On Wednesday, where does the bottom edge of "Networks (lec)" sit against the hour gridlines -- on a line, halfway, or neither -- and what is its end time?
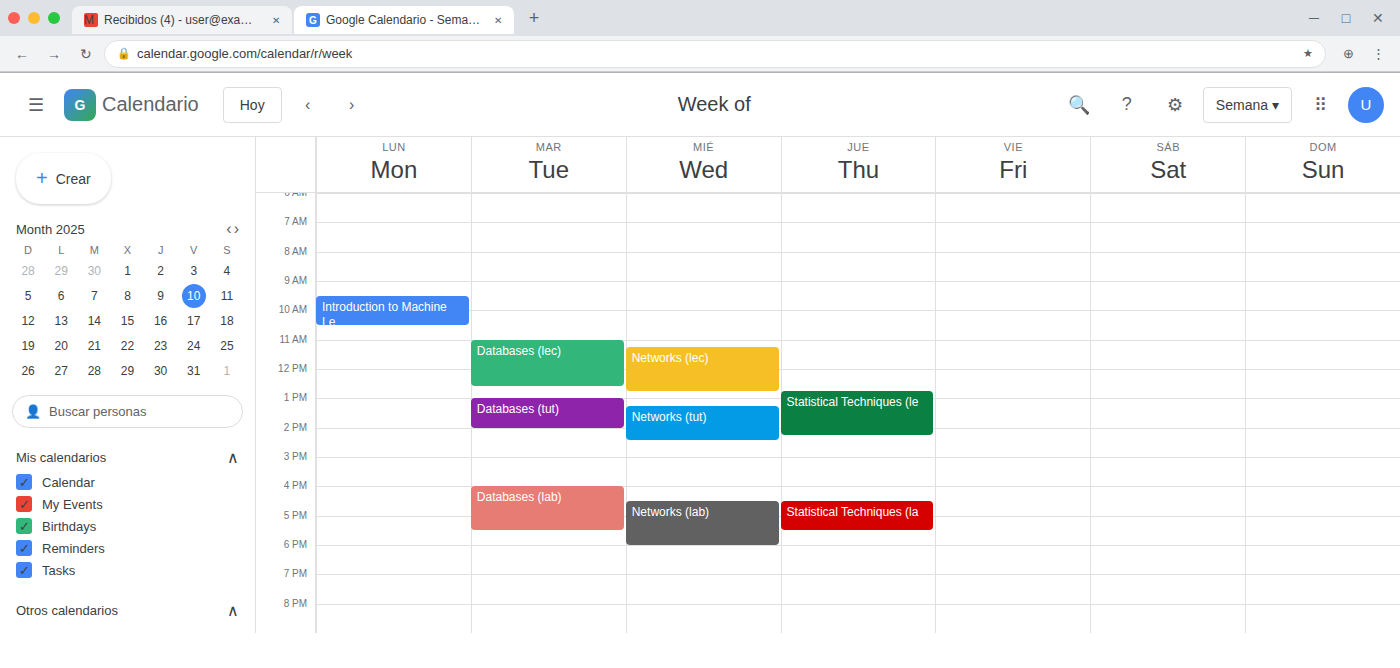
12:45 PM -- neither: three quarters of the way from the 12 PM line to the 1 PM line.